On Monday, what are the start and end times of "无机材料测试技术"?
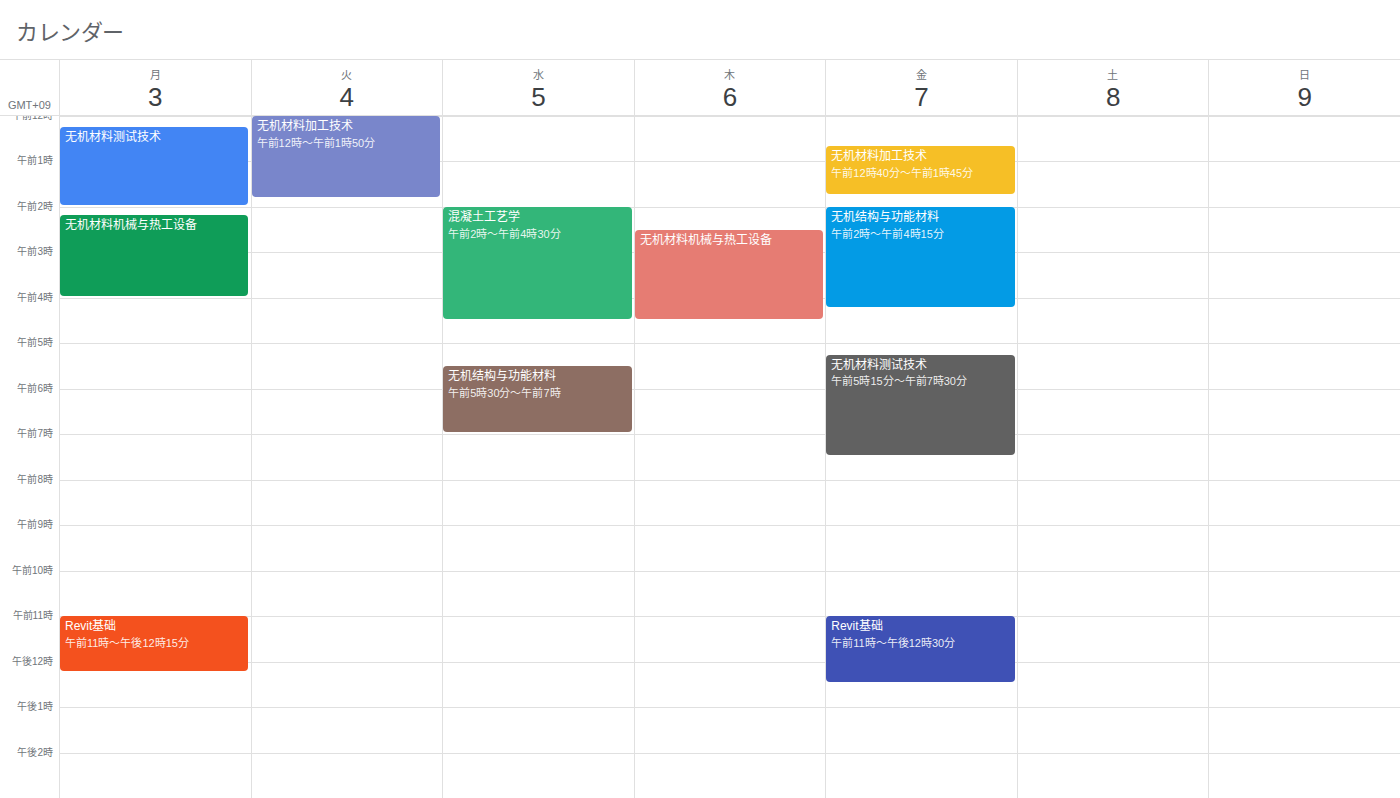
00:15 to 02:00